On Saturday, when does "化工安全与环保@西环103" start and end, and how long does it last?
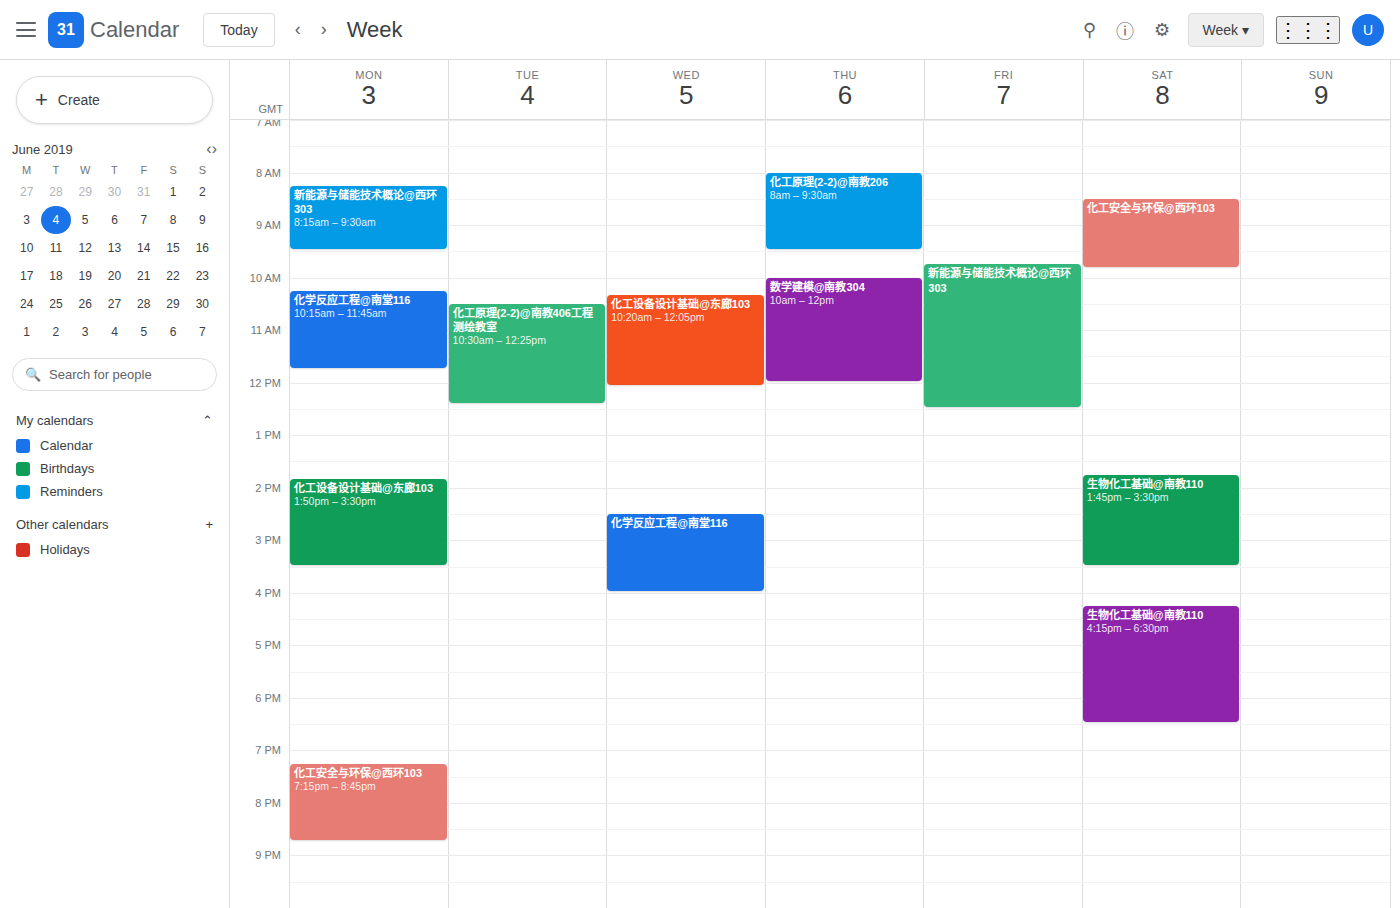
8:30 AM to 9:50 AM, 1 hour 20 minutes